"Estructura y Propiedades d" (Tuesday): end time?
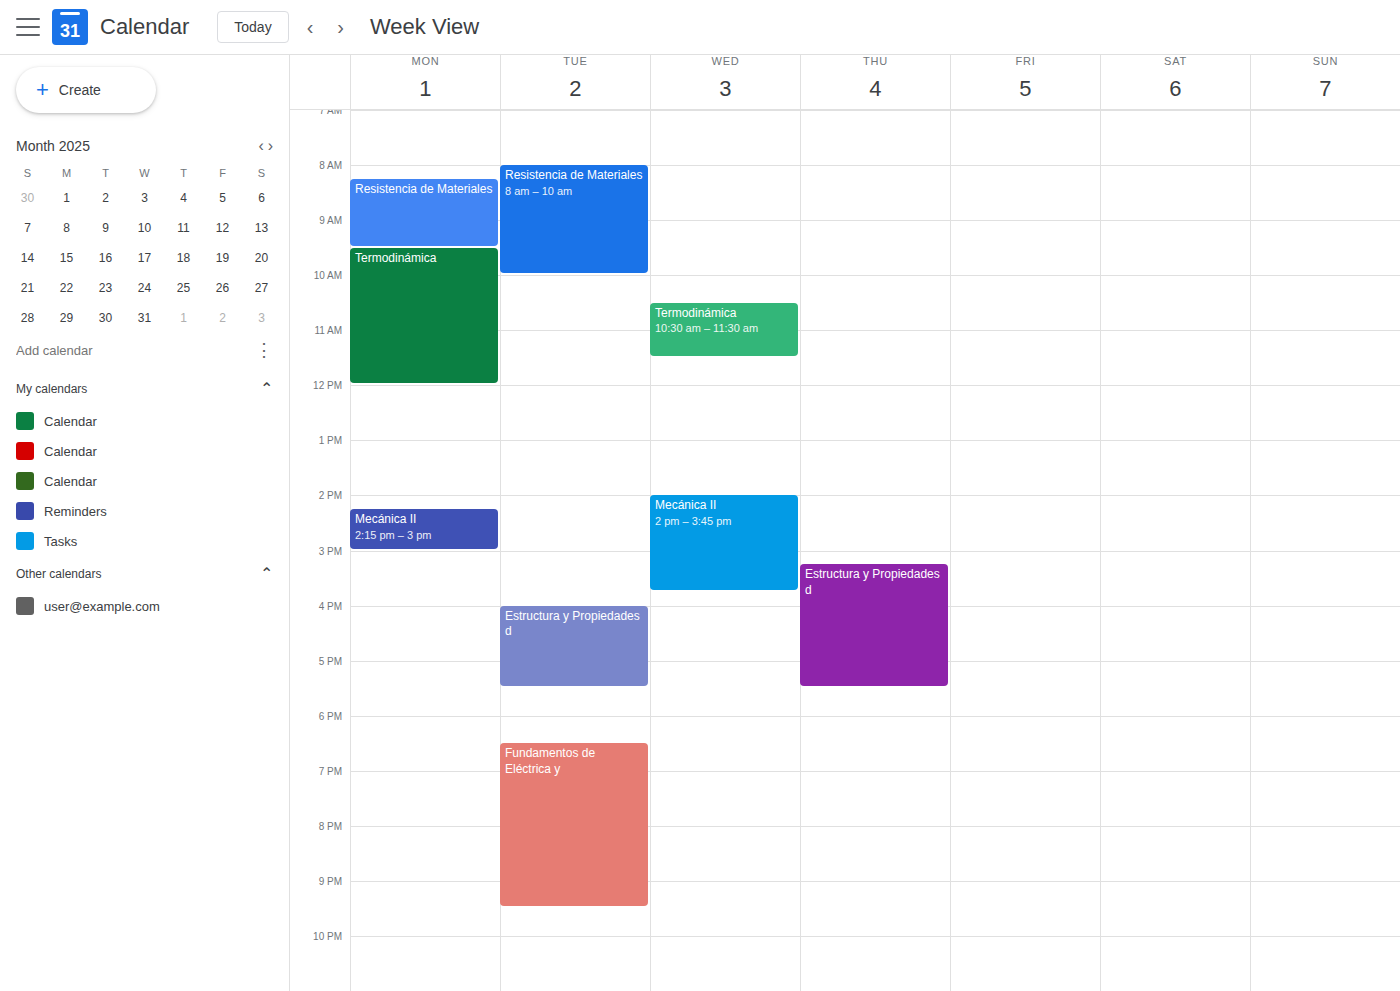
5:30 PM